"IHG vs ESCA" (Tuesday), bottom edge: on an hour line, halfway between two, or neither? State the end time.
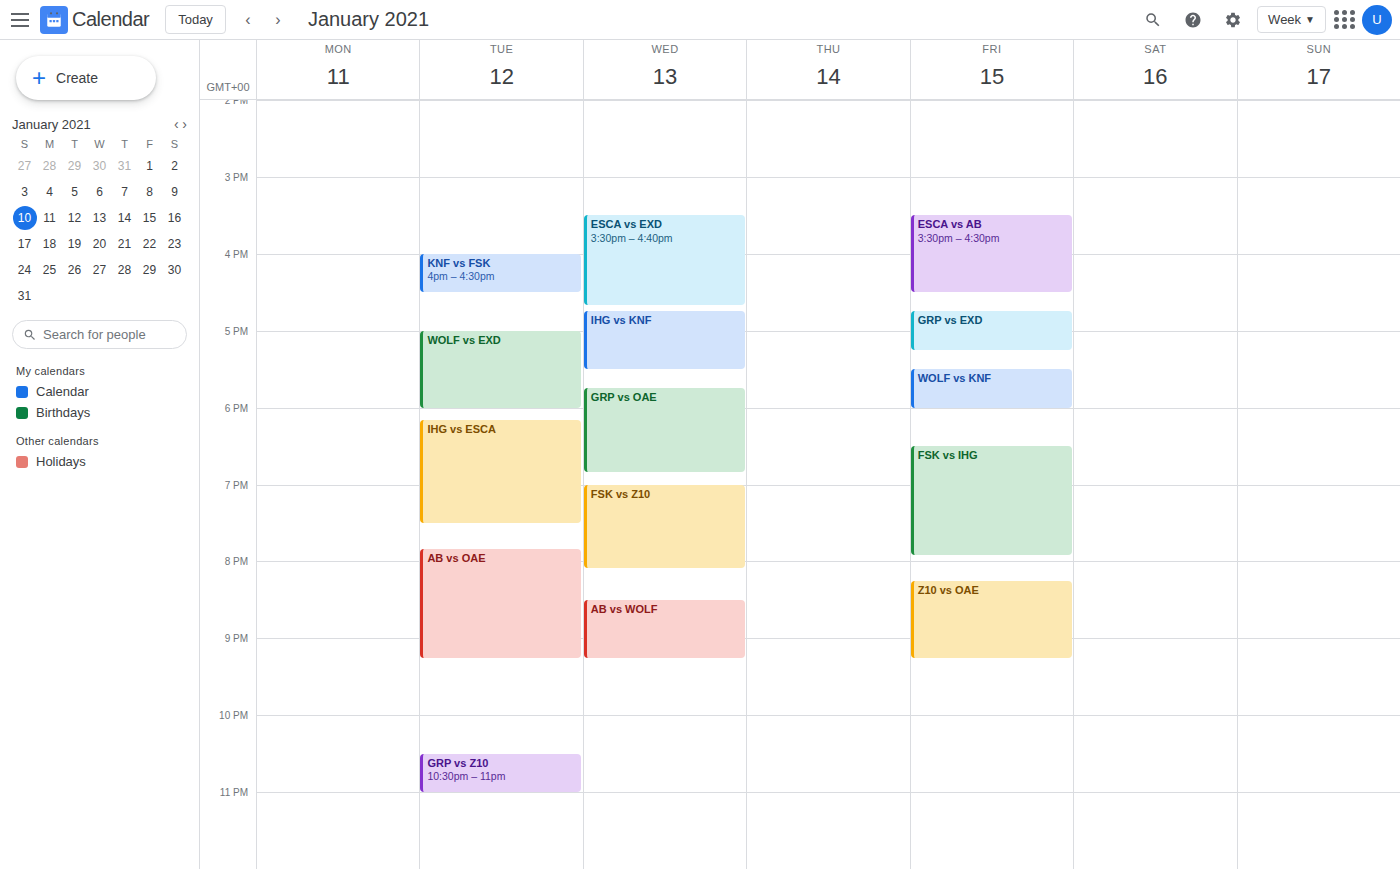
7:30 PM -- halfway between the 7 PM and 8 PM lines.